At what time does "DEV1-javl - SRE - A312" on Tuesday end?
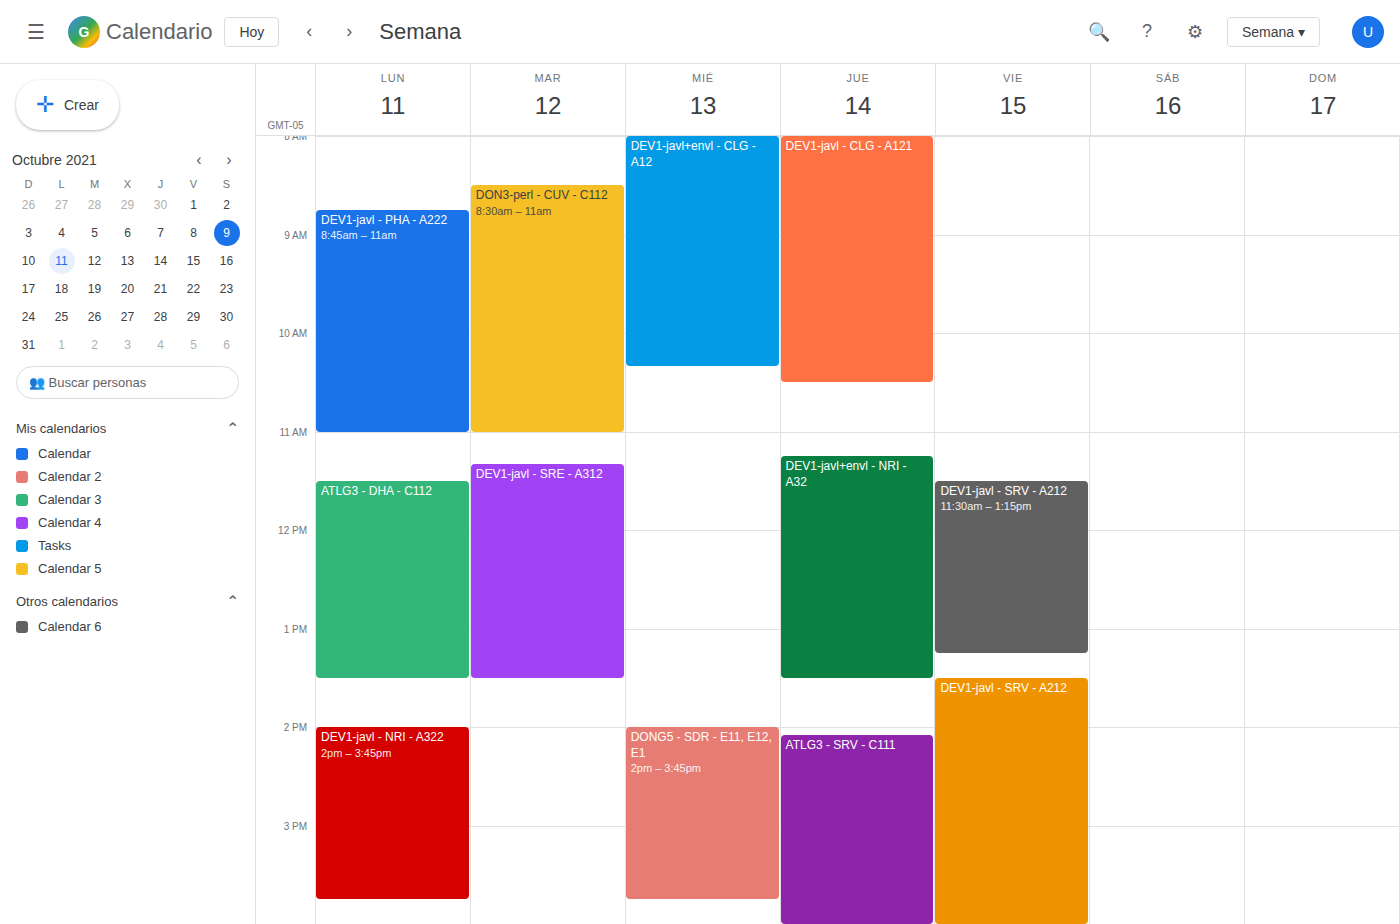
1:30 PM